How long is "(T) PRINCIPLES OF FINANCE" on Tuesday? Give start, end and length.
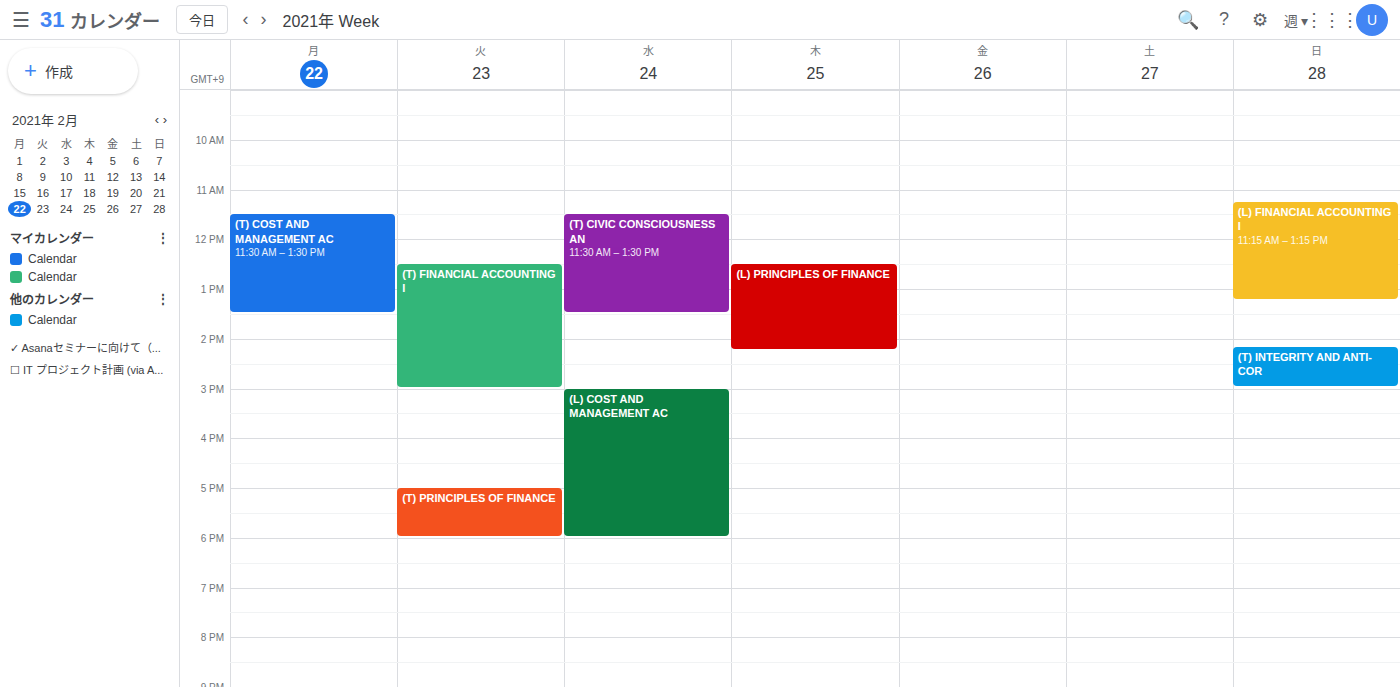
5:00 PM to 6:00 PM, 1 hour